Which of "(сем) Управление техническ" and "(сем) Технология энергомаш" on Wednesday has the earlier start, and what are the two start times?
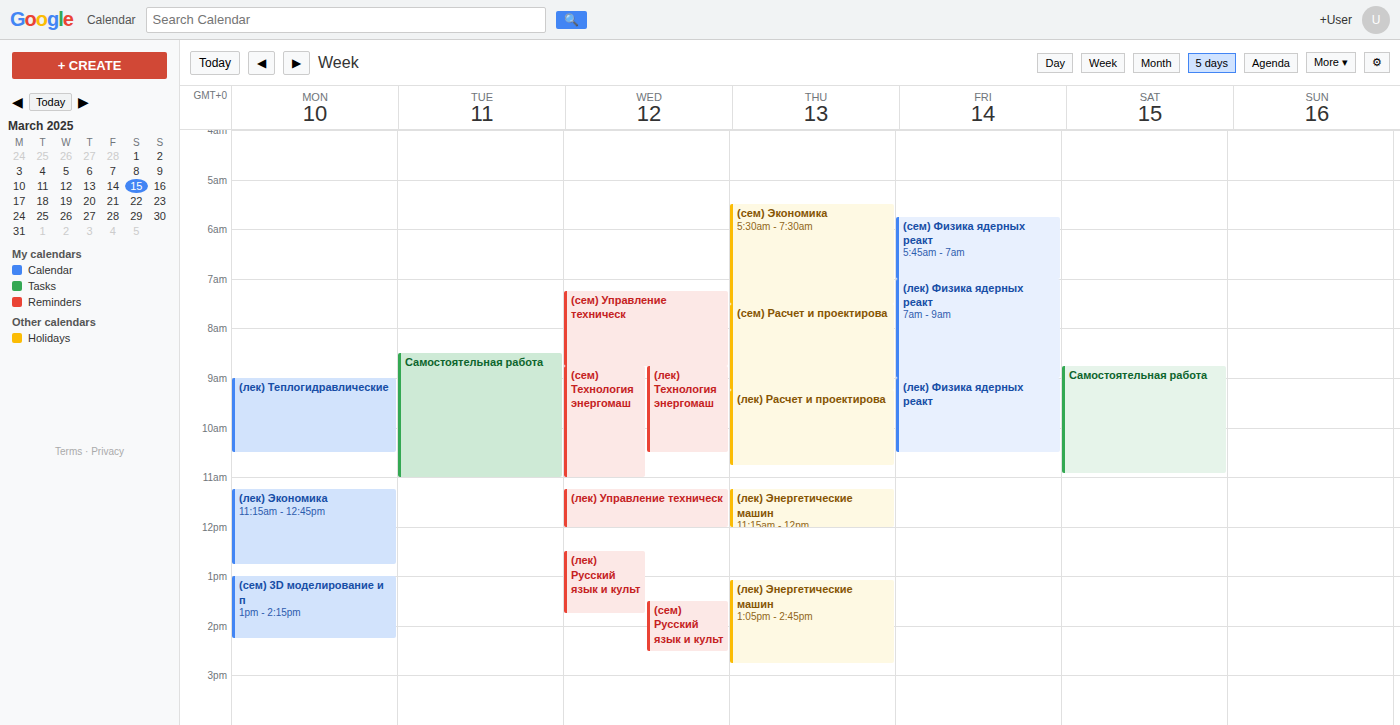
"(сем) Управление техническ" 7:15 AM; "(сем) Технология энергомаш" 8:45 AM.